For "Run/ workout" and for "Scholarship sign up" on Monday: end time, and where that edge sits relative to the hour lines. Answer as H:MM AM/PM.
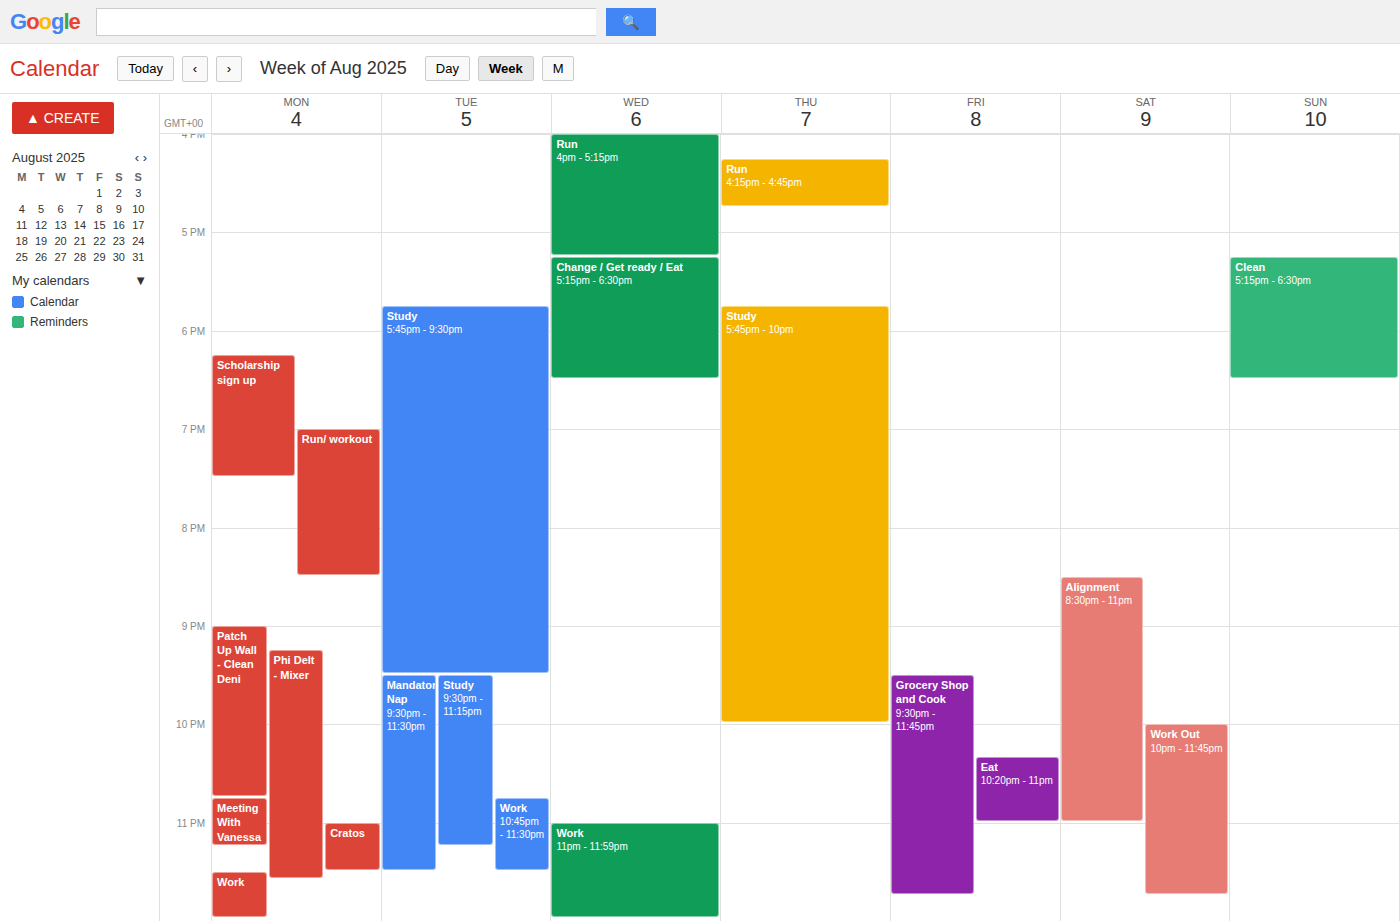
"Run/ workout": 8:30 PM, halfway between the 8 PM and 9 PM lines. "Scholarship sign up": 7:30 PM, halfway between the 7 PM and 8 PM lines.